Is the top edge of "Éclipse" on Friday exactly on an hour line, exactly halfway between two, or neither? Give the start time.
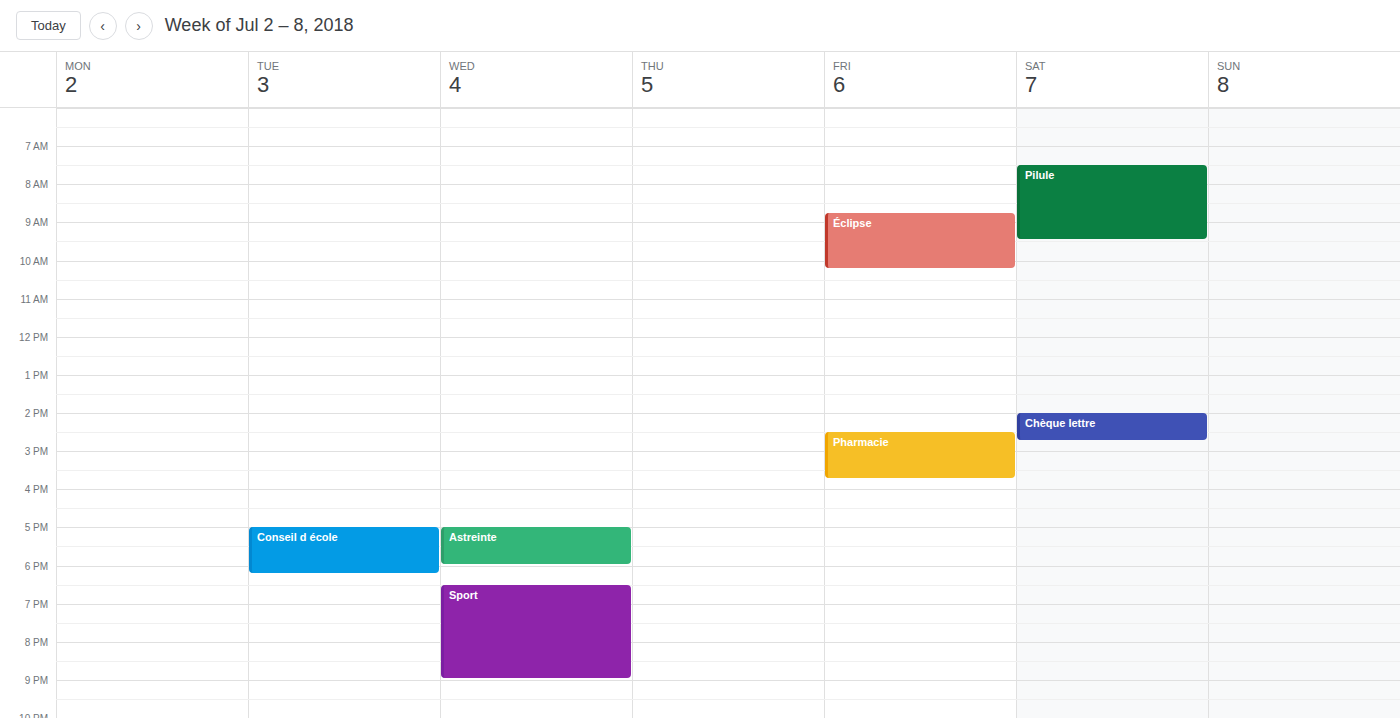
8:45 AM -- neither: three quarters of the way from the 8 AM line to the 9 AM line.